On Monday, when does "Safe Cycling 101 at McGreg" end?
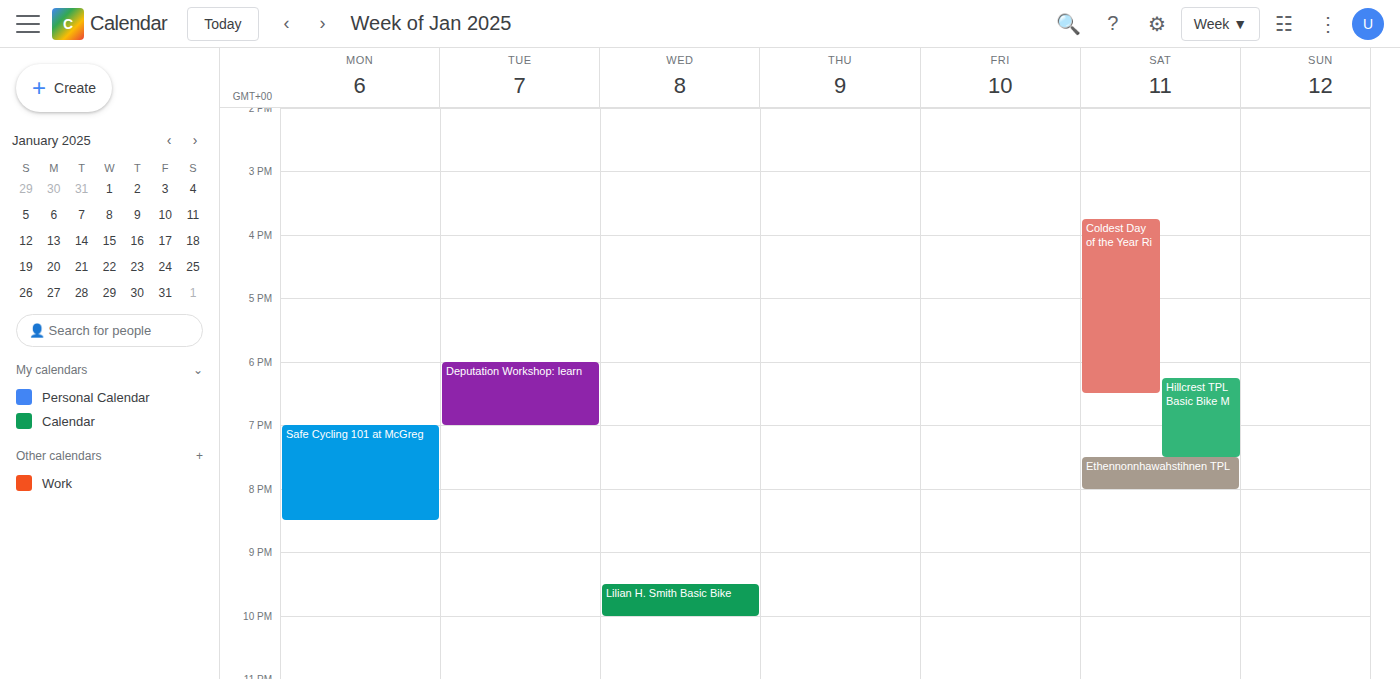
8:30 PM